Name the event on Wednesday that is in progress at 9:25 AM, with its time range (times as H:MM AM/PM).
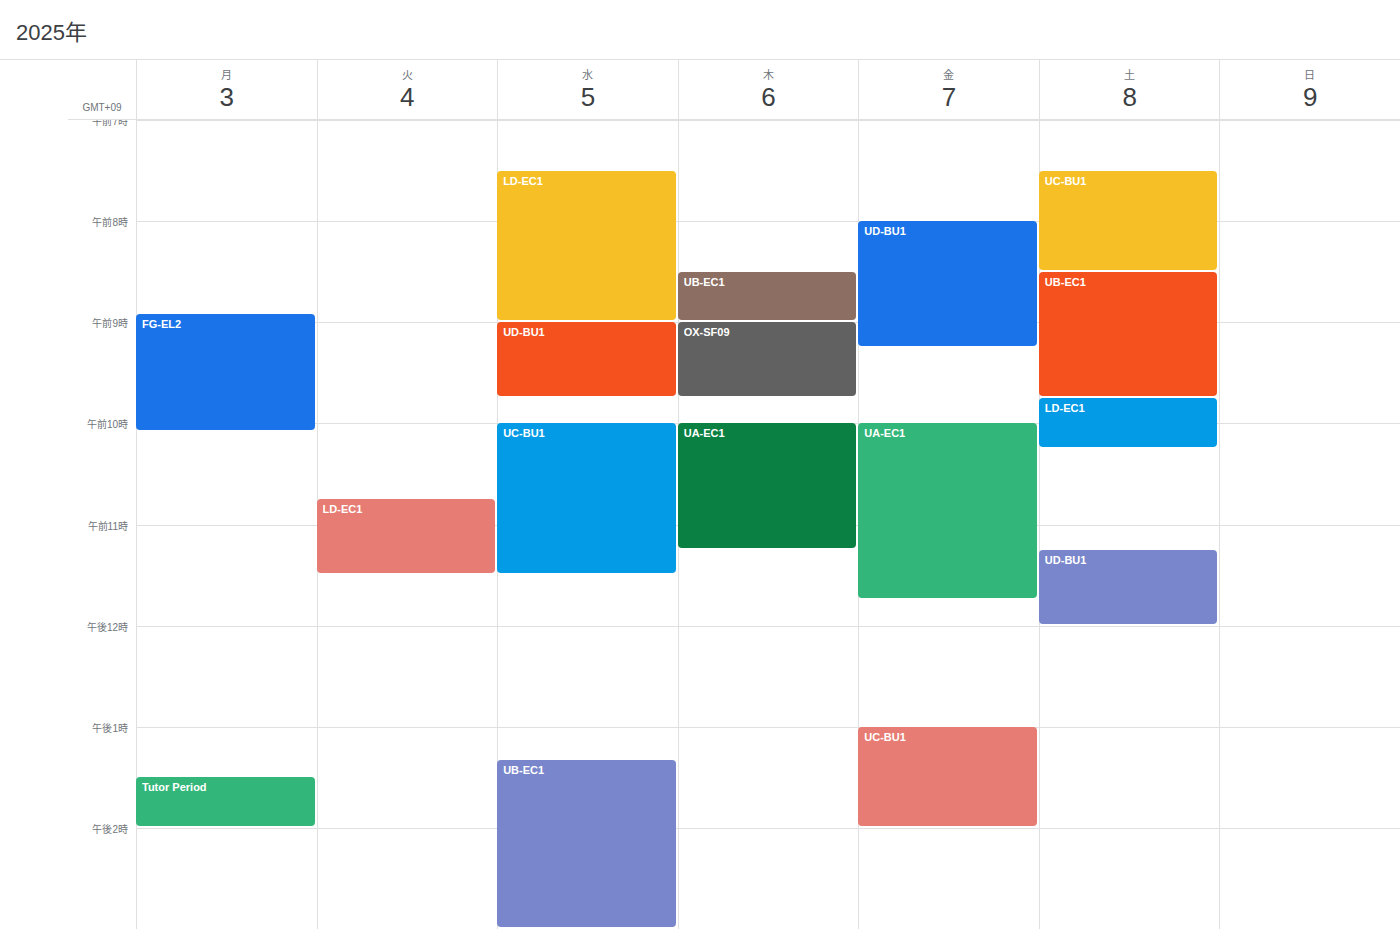
"UD-BU1", 9:00 AM to 9:45 AM